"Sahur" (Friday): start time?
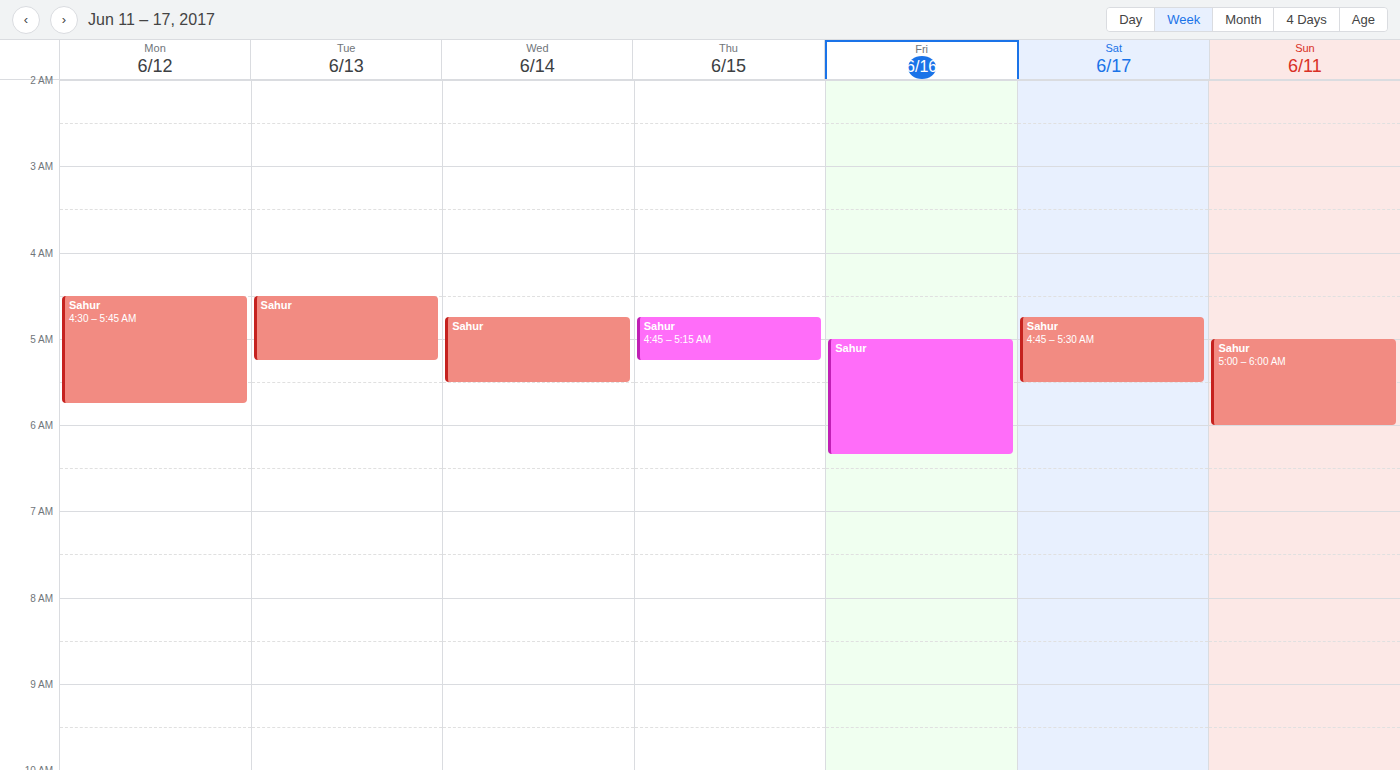
5:00 AM